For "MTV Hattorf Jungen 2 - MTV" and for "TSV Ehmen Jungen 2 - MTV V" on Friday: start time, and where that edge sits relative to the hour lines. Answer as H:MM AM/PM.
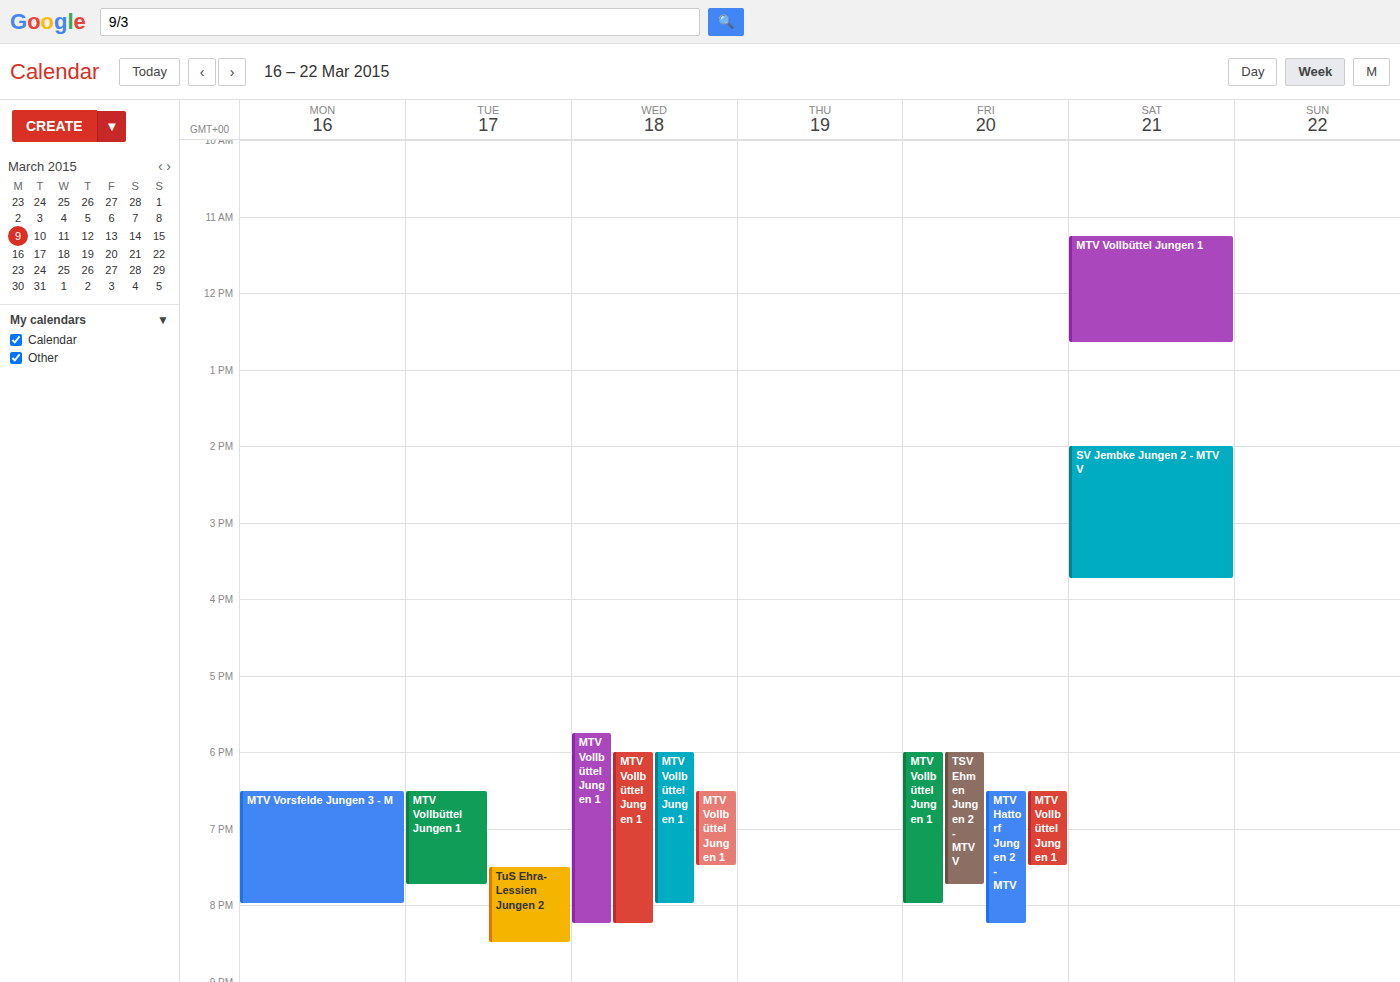
"MTV Hattorf Jungen 2 - MTV": 6:30 PM, halfway between the 6 PM and 7 PM lines. "TSV Ehmen Jungen 2 - MTV V": 6:00 PM, exactly on the 6 PM line.